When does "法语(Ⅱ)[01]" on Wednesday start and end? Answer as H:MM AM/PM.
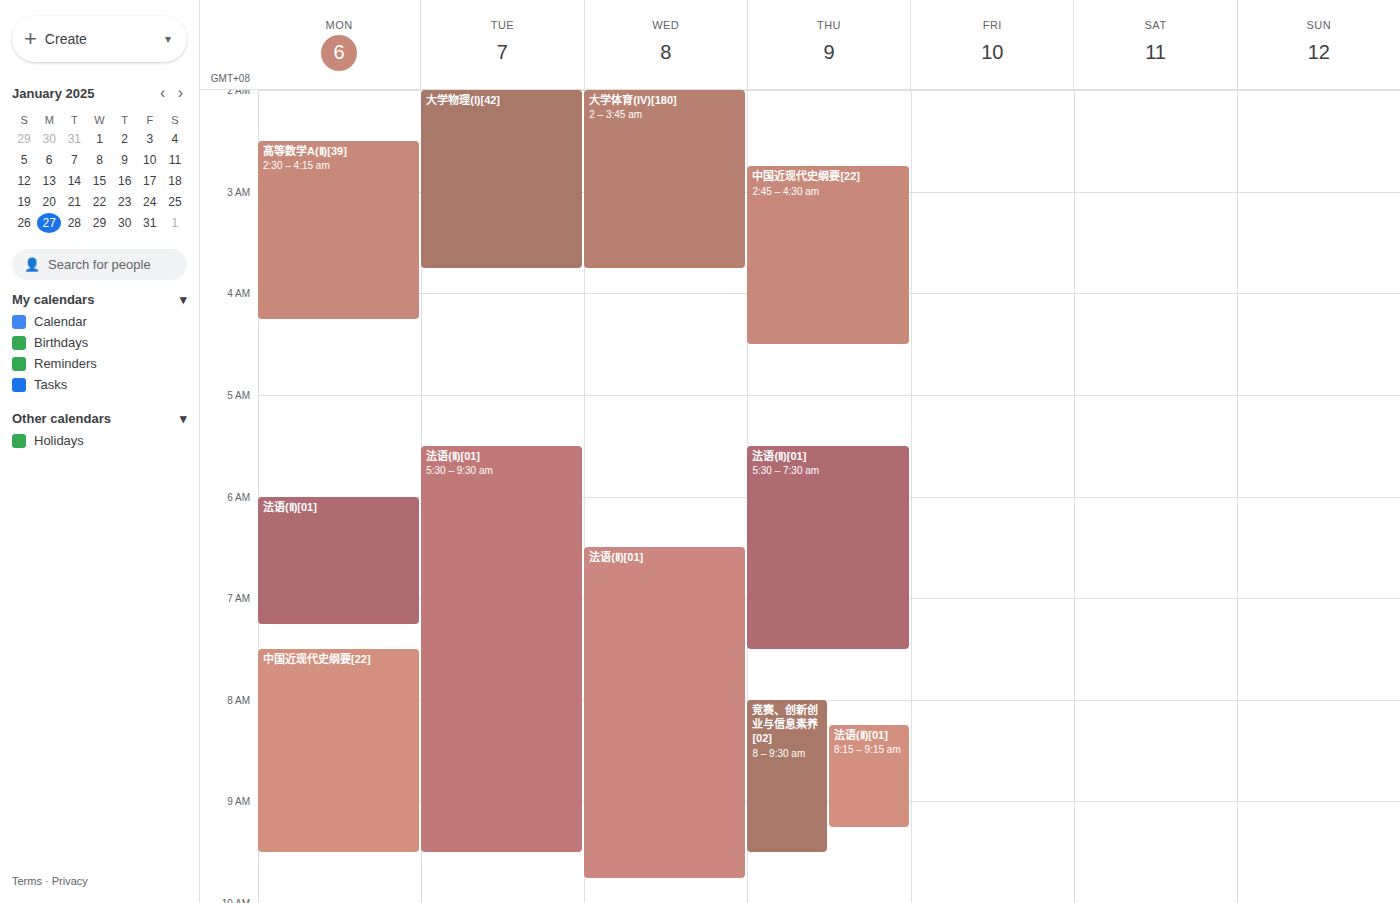
6:30 AM to 9:45 AM